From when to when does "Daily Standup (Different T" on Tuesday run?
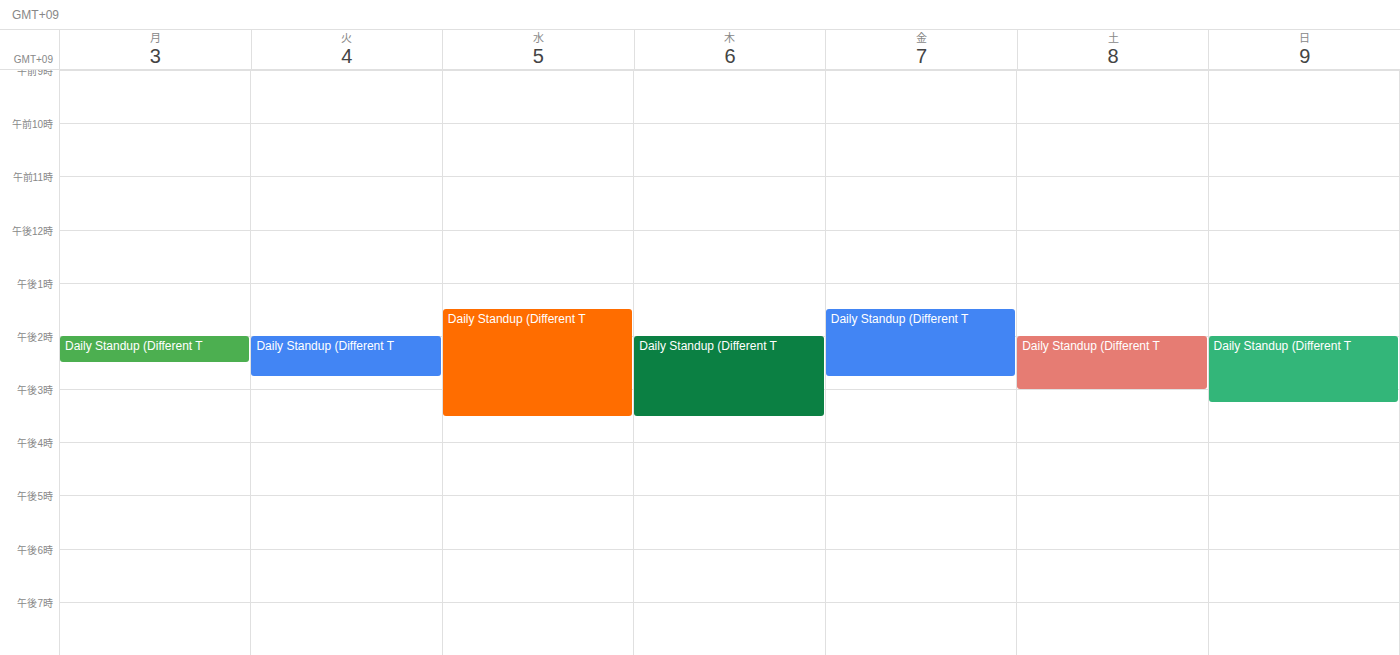
2:00 PM to 2:45 PM